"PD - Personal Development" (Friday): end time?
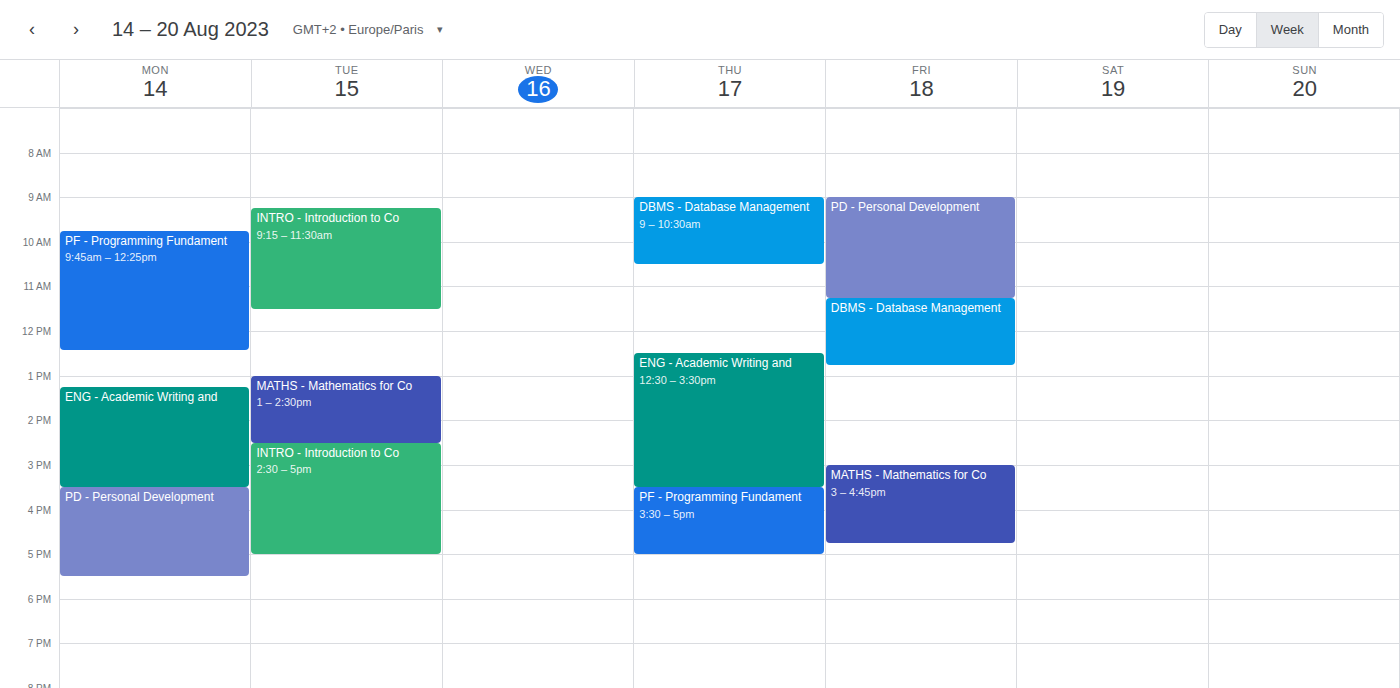
11:15 AM